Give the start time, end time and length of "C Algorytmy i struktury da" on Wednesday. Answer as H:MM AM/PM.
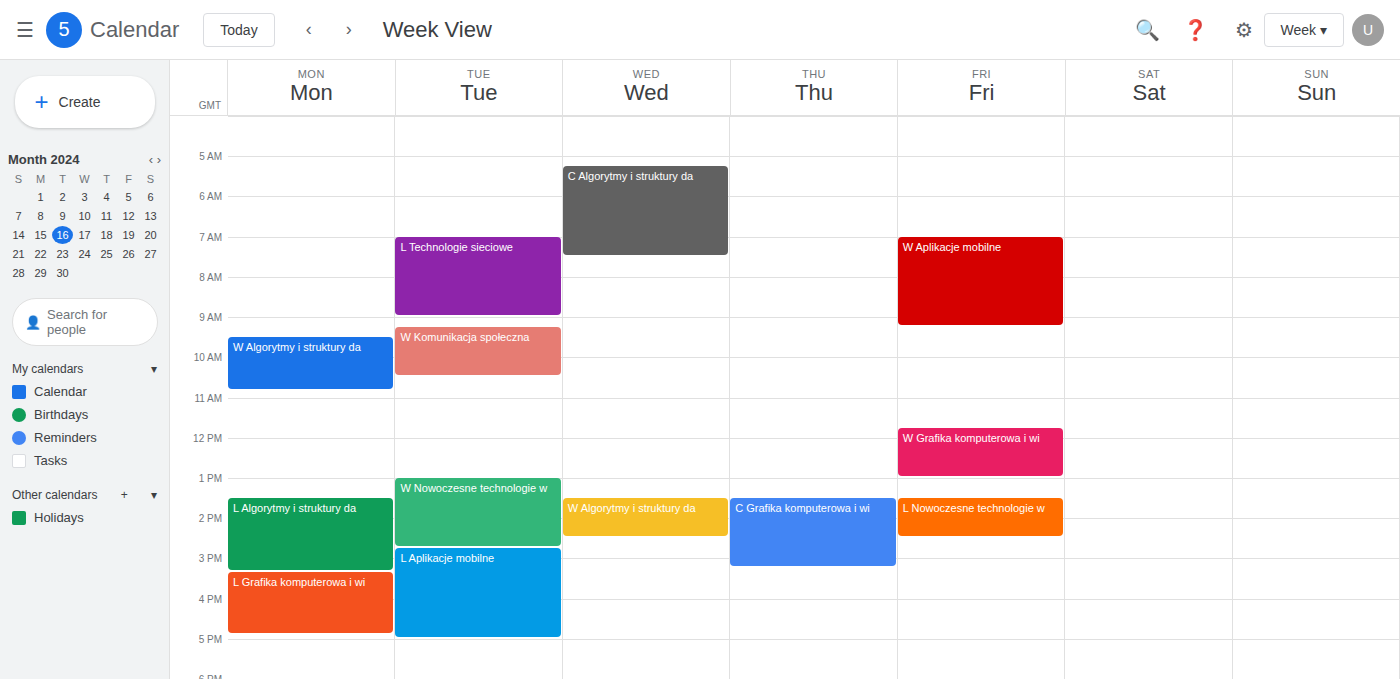
5:15 AM to 7:30 AM, 2 hours 15 minutes